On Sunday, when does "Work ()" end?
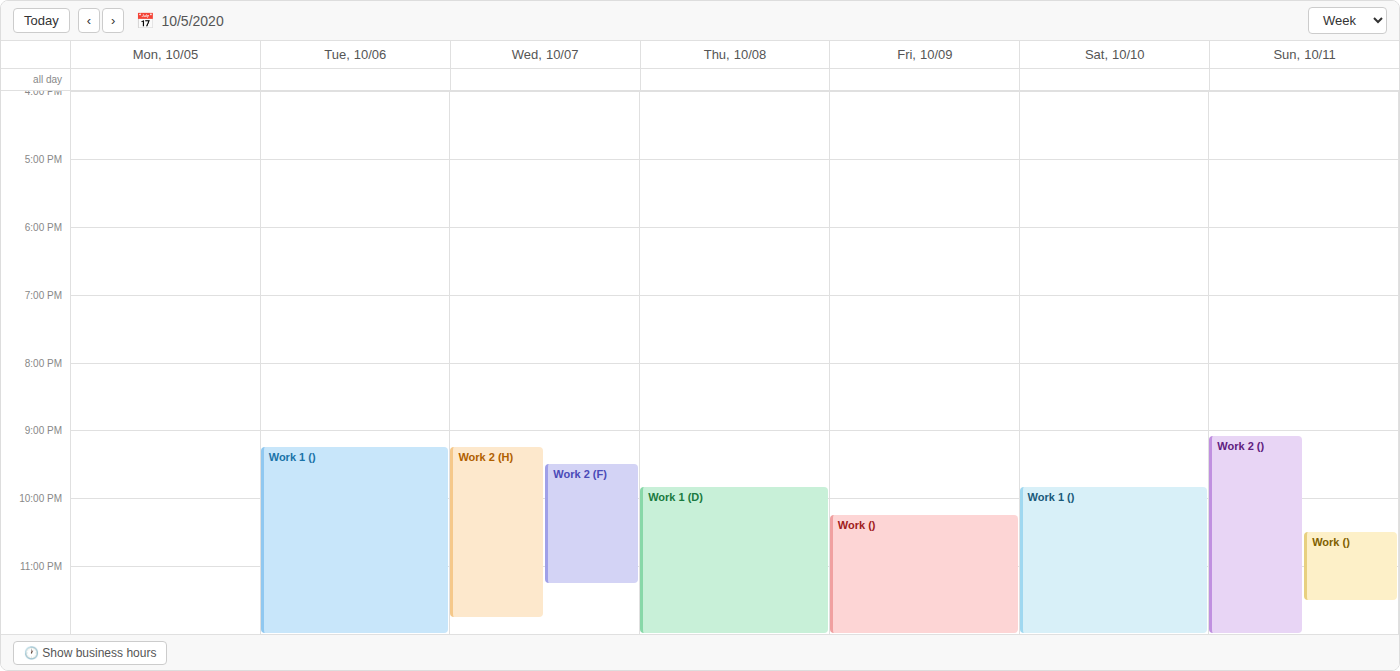
11:30 PM